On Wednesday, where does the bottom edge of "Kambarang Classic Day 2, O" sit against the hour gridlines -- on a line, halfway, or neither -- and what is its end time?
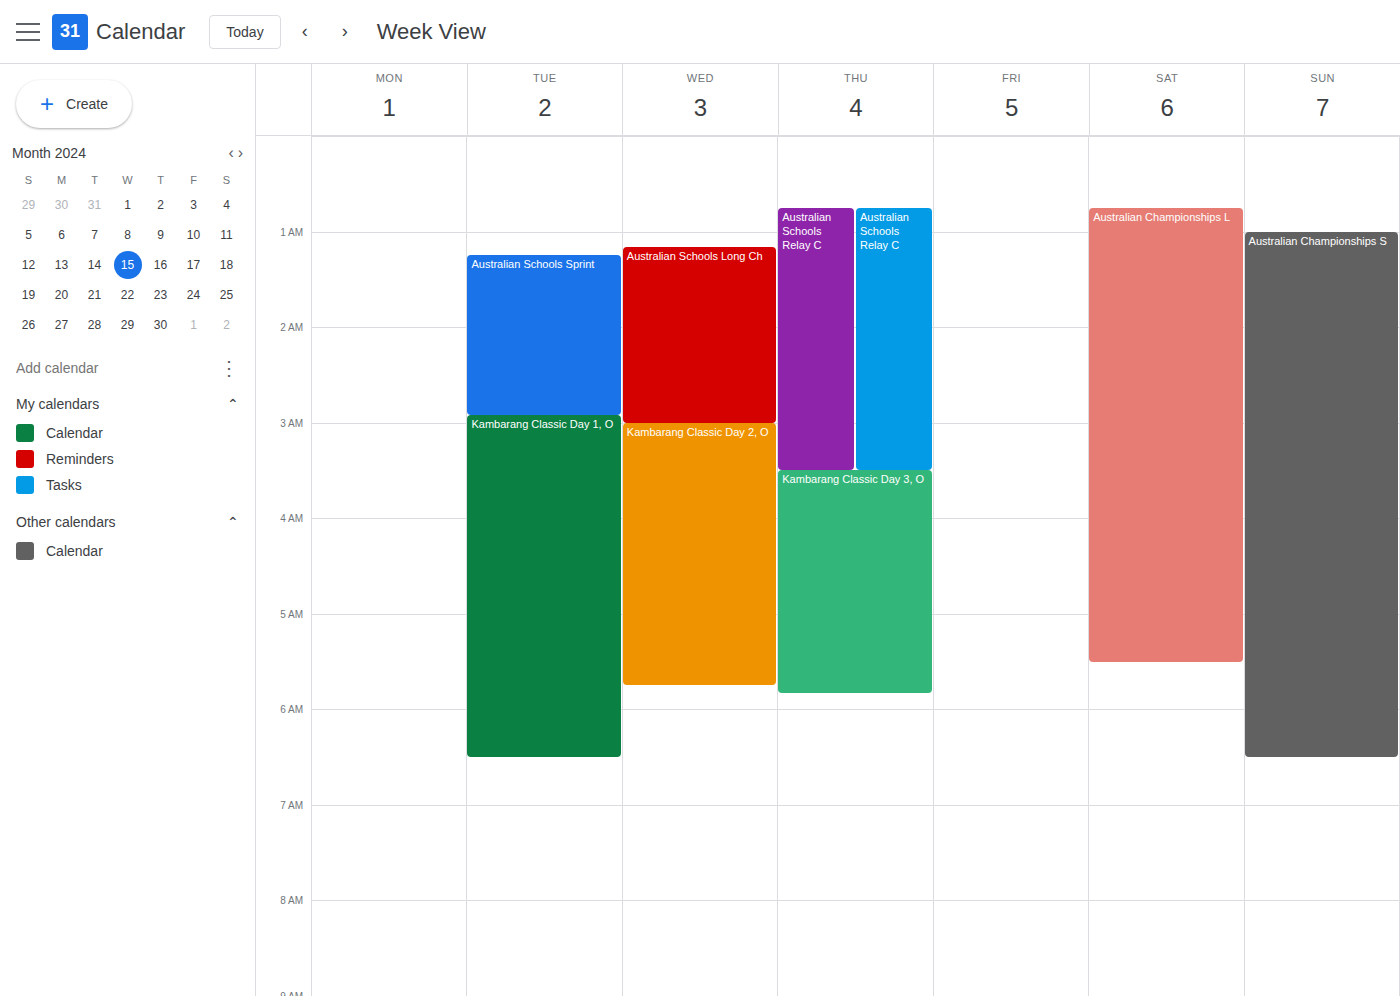
5:45 AM -- neither: three quarters of the way from the 5 AM line to the 6 AM line.